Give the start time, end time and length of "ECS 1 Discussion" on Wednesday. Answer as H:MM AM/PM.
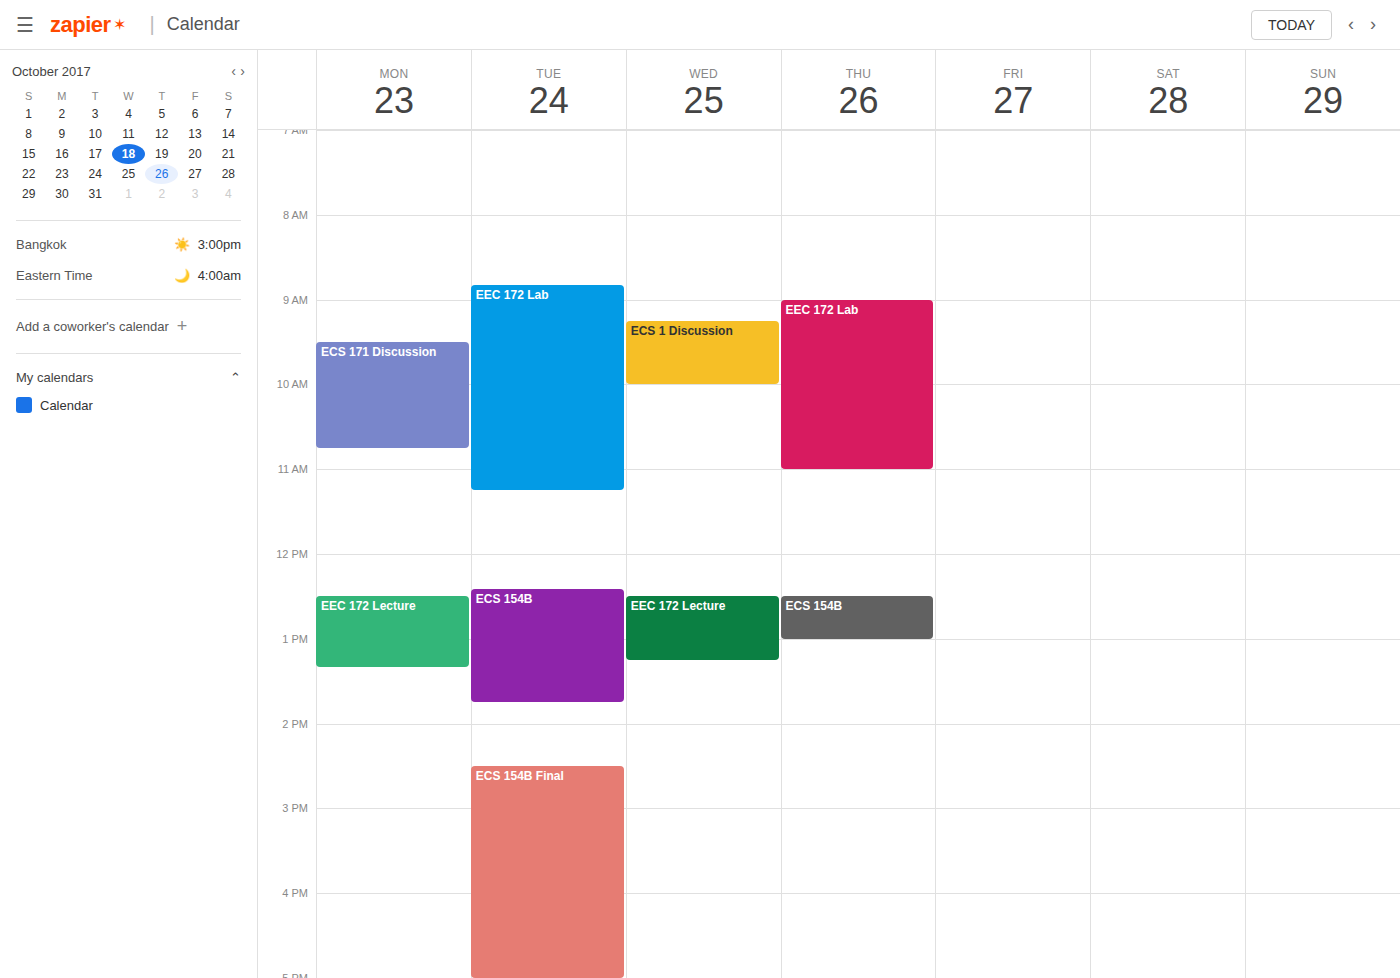
9:15 AM to 10:00 AM, 45 minutes